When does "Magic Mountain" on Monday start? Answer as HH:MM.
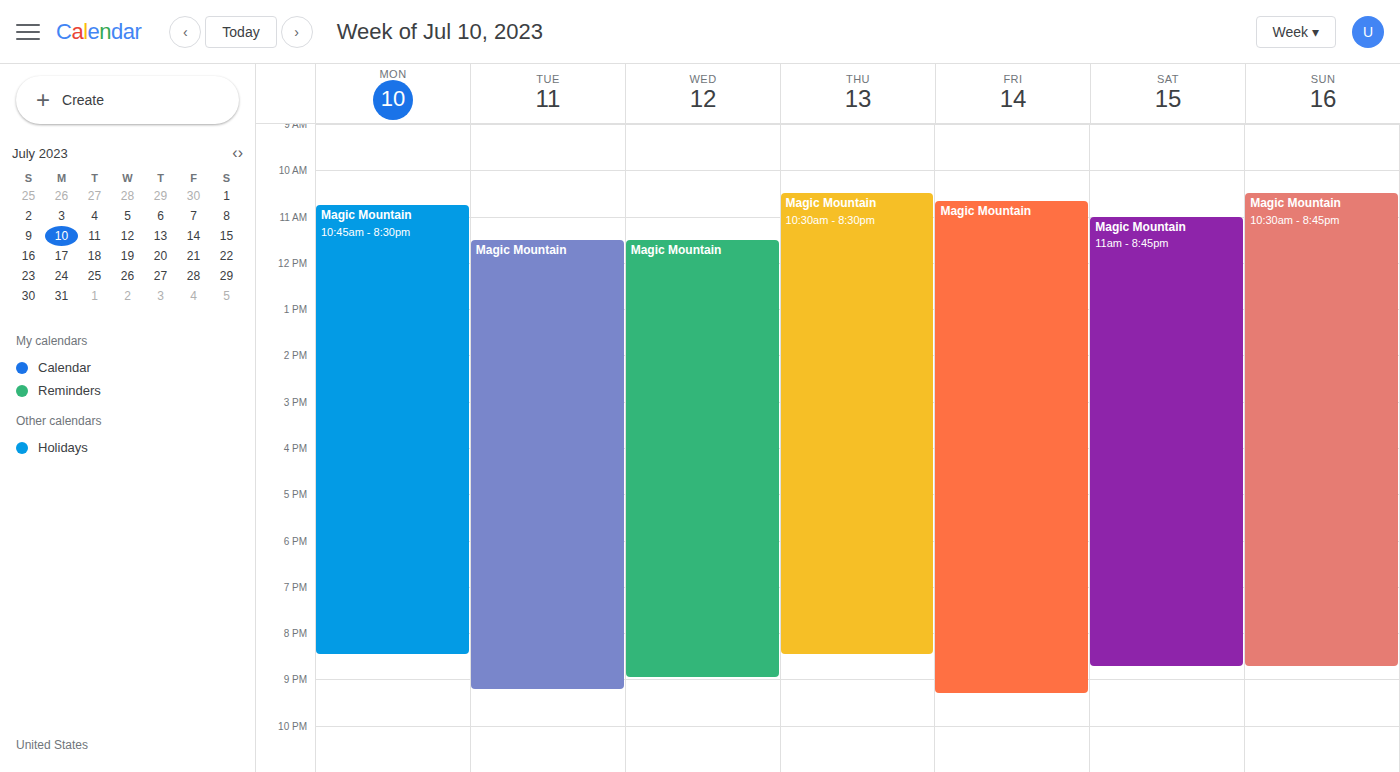
10:45